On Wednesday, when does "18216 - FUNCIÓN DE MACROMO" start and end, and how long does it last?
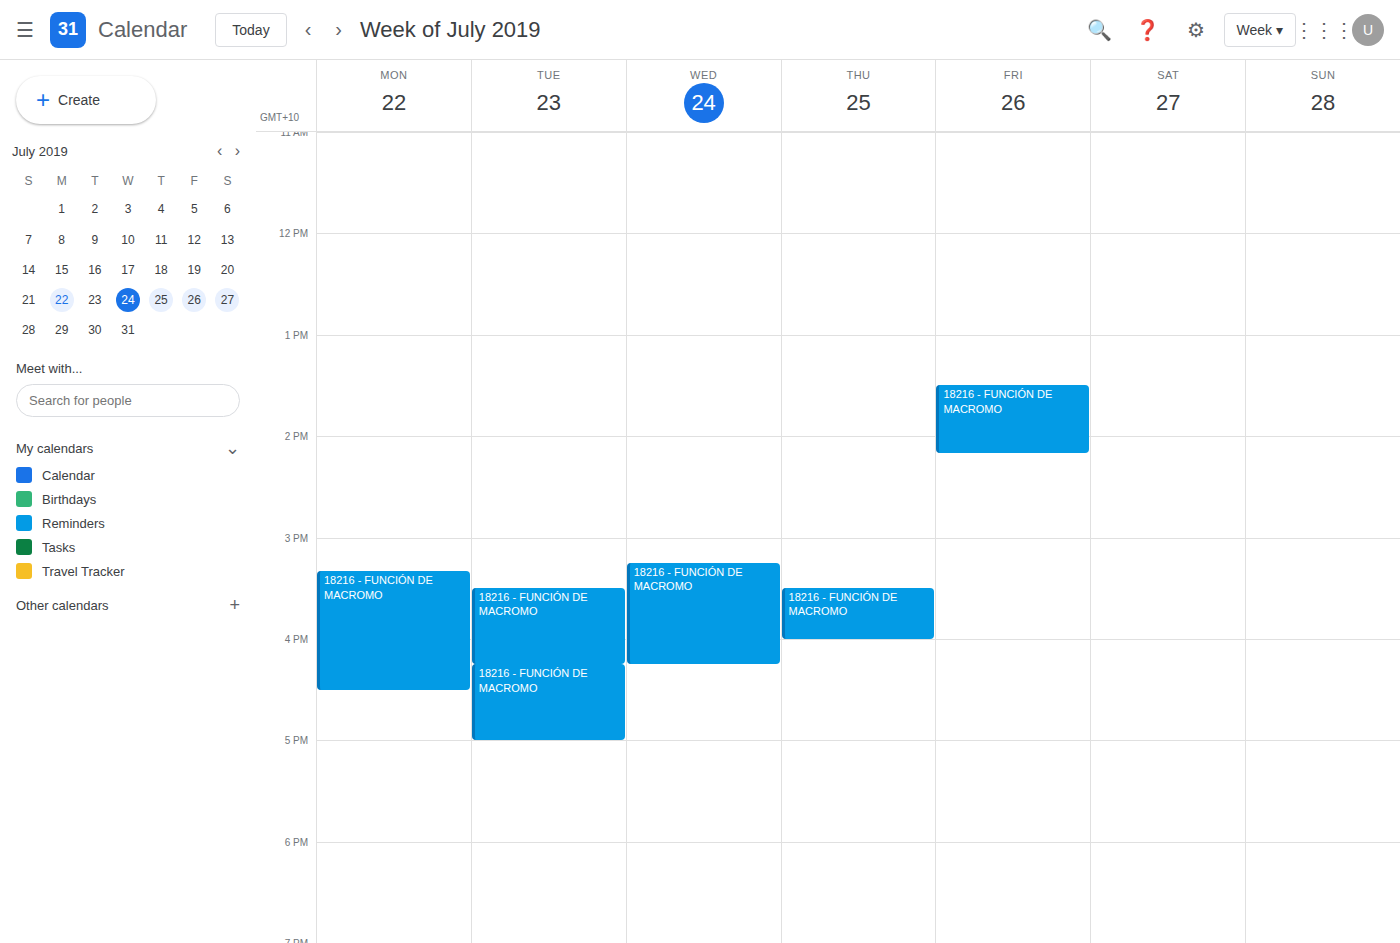
3:15 PM to 4:15 PM, 1 hour